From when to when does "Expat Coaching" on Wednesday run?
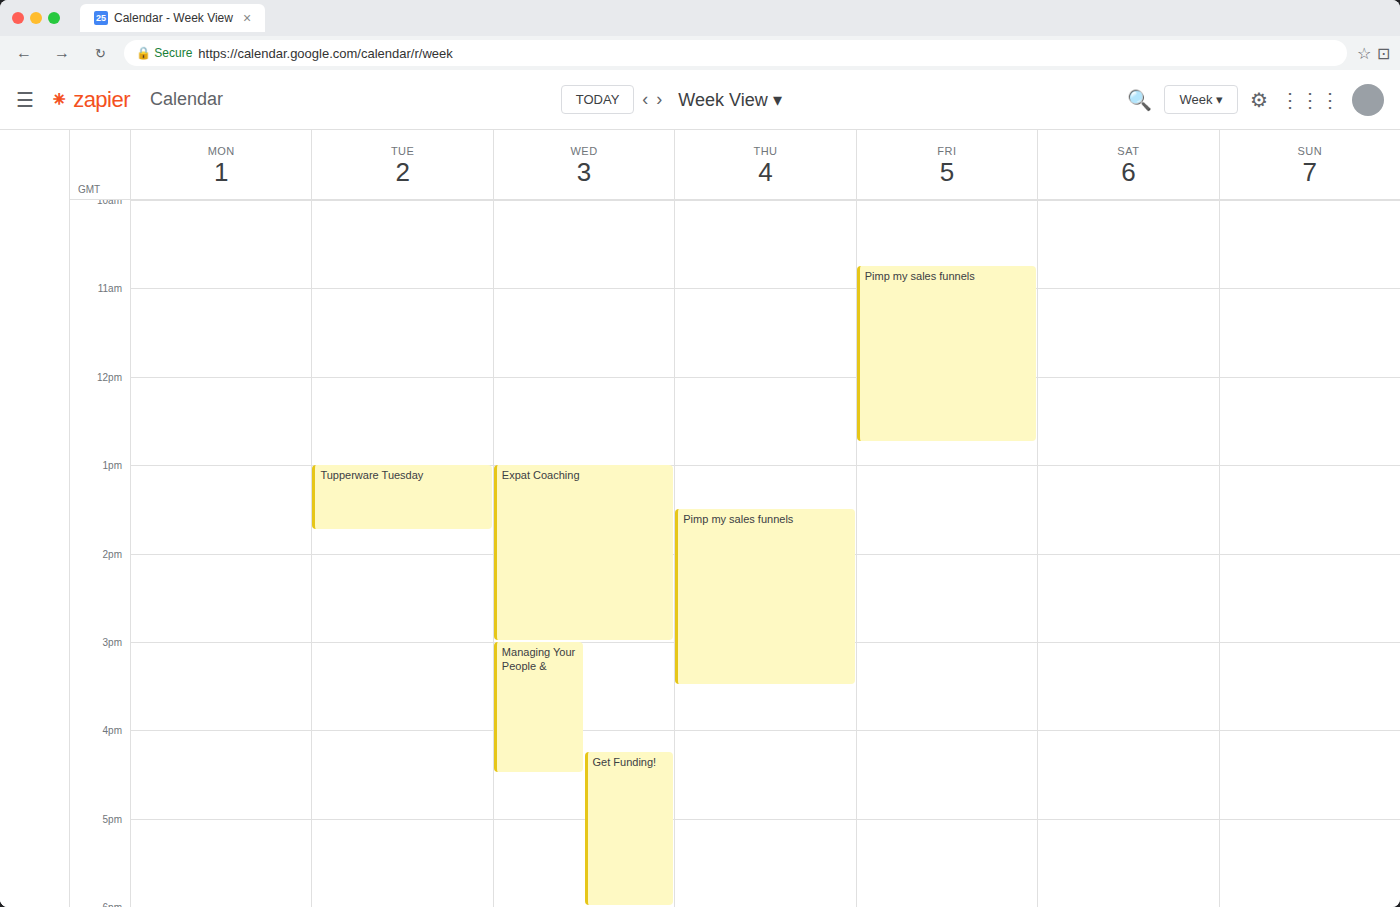
1:00 PM to 3:00 PM